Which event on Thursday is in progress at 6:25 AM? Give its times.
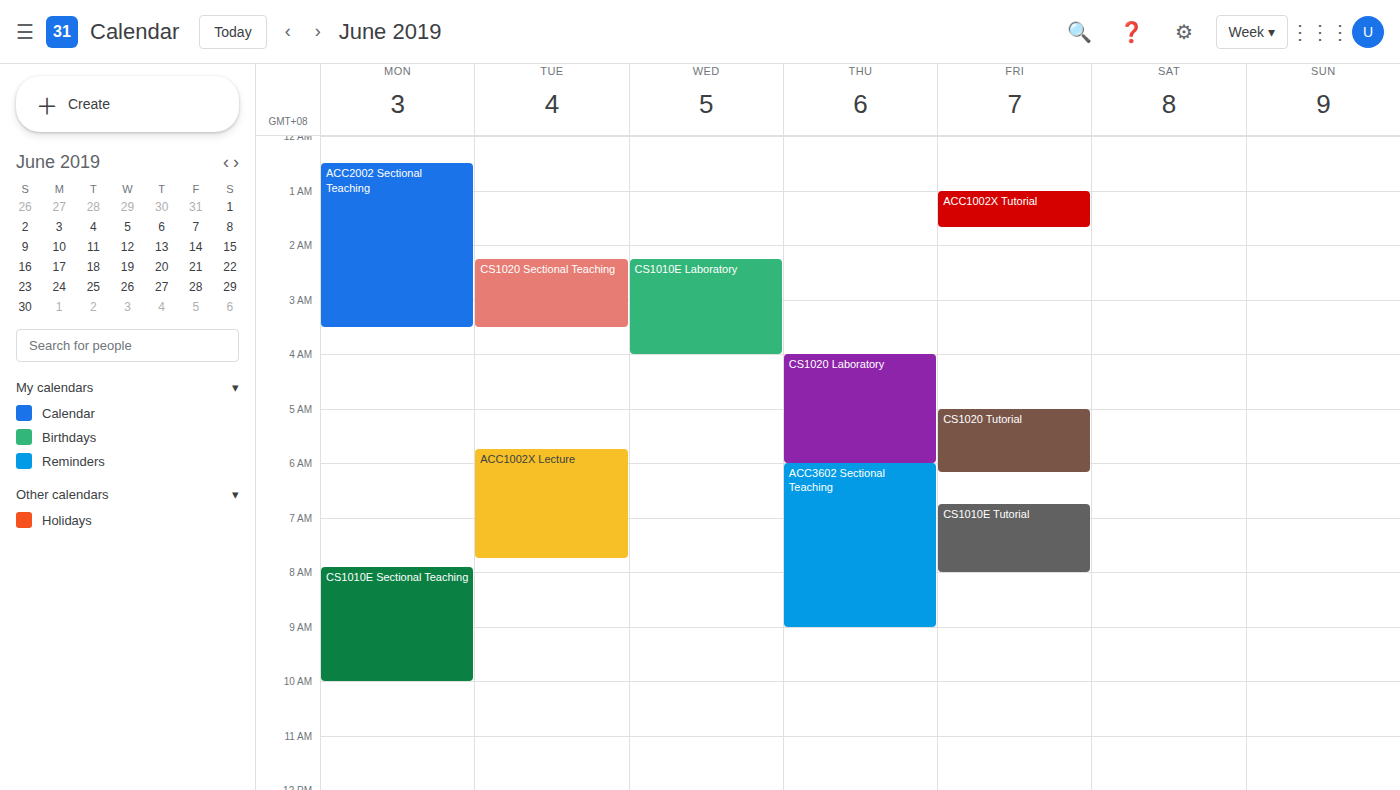
"ACC3602 Sectional Teaching", 6:00 AM to 9:00 AM